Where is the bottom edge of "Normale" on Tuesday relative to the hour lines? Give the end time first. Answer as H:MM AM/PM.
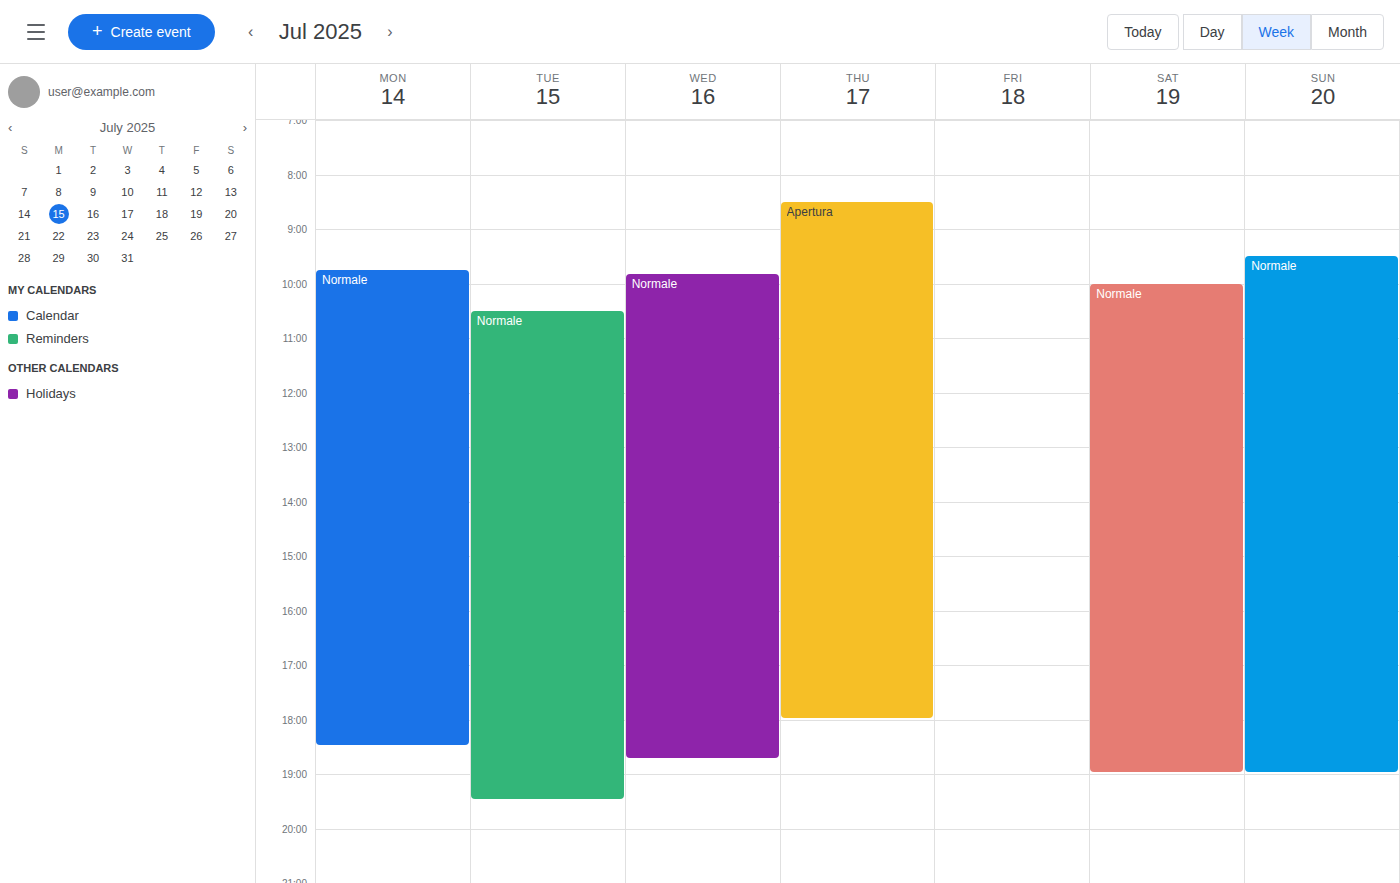
7:30 PM -- halfway between the 7 PM and 8 PM lines.